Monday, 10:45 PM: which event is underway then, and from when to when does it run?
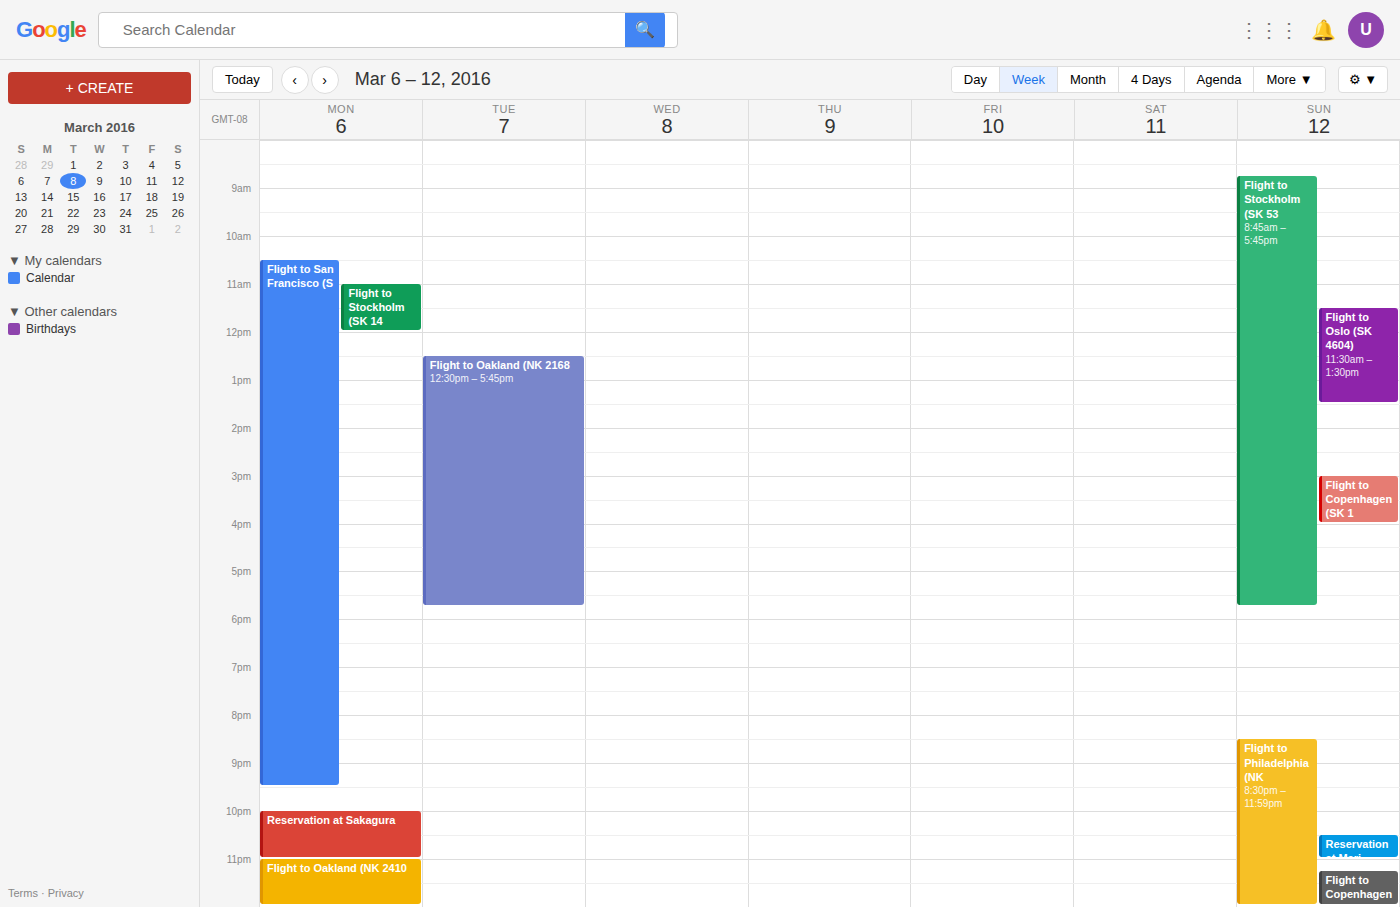
"Reservation at Sakagura", 10:00 PM to 11:00 PM